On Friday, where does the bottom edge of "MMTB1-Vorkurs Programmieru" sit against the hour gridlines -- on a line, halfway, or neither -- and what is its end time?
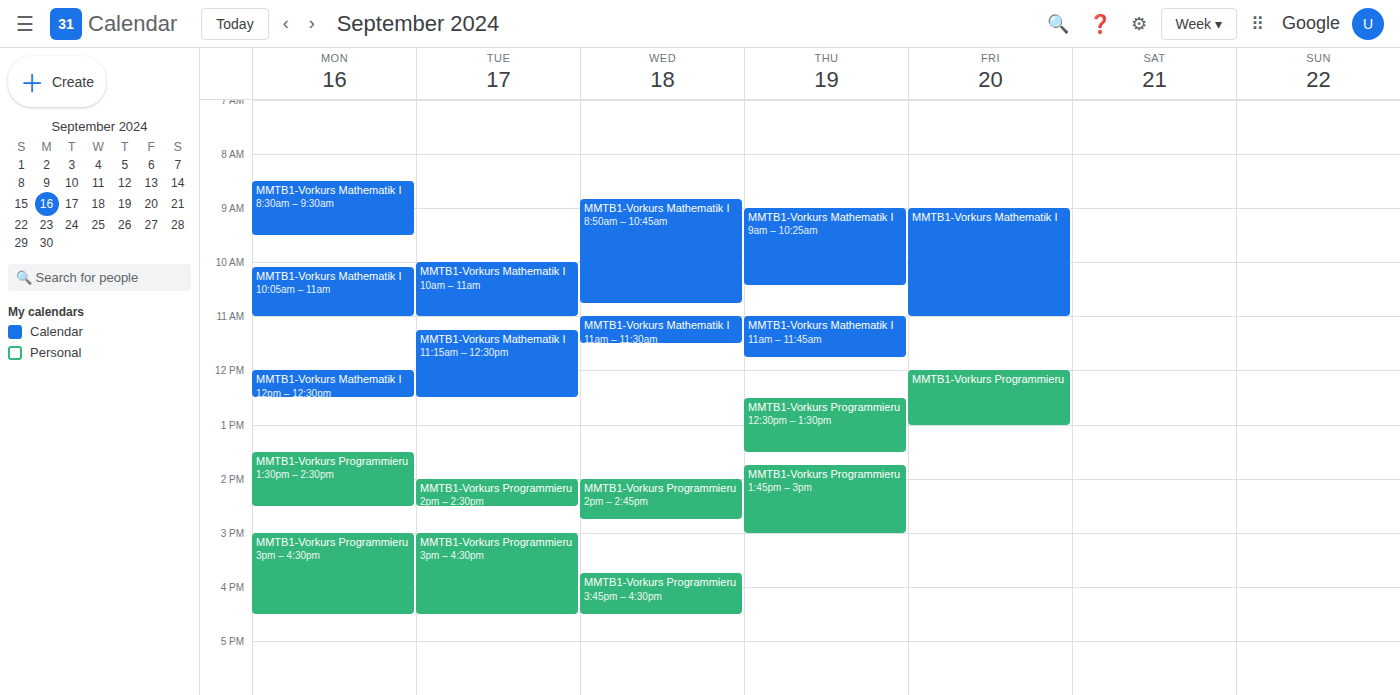
1:00 PM -- exactly on the 1 PM line.